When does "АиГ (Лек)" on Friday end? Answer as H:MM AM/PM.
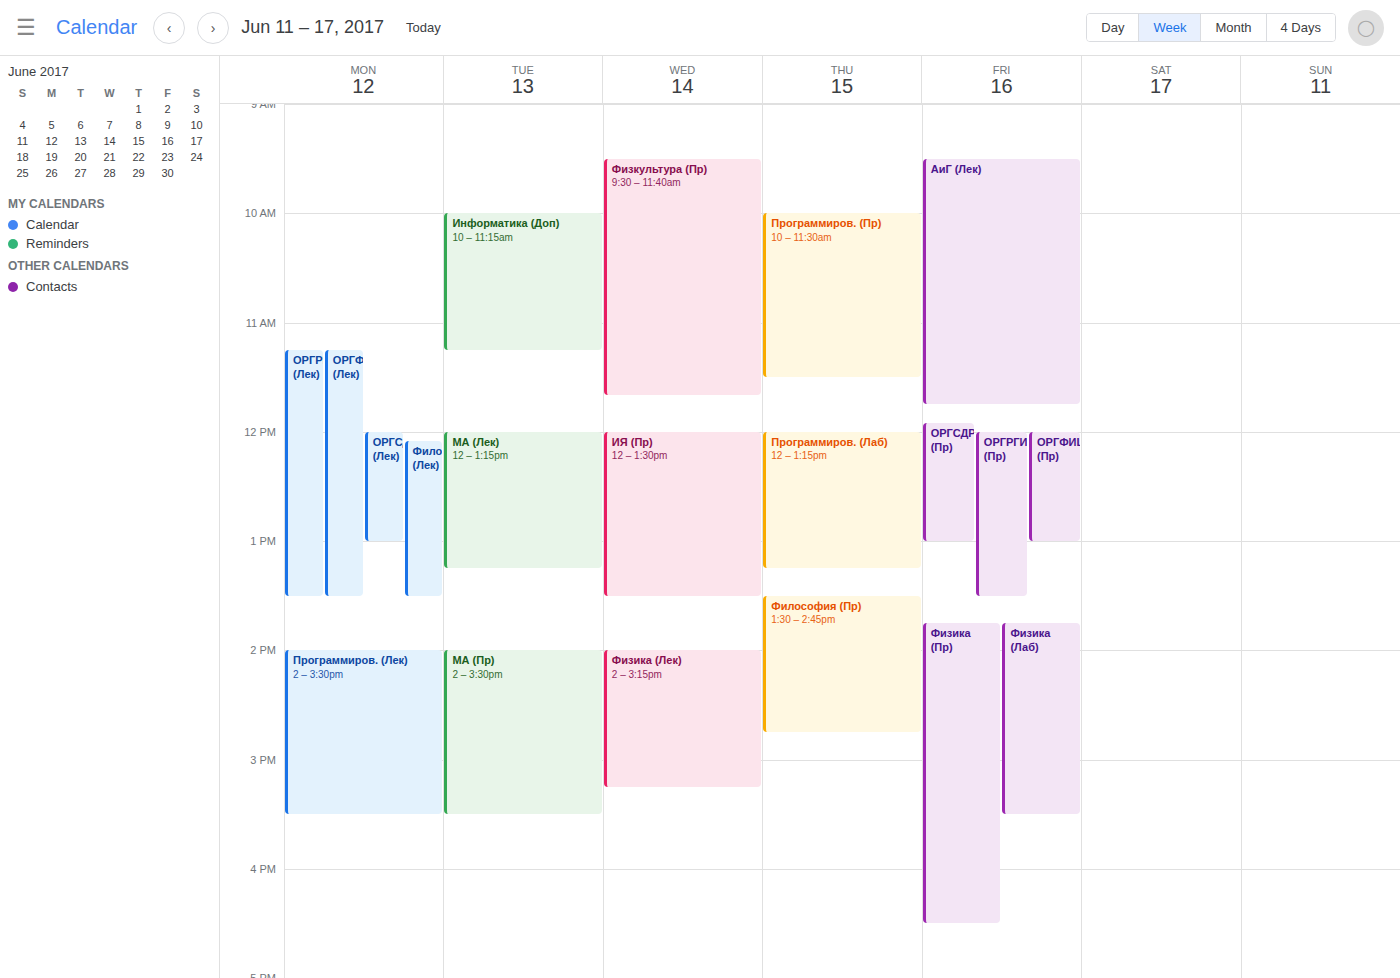
11:45 AM